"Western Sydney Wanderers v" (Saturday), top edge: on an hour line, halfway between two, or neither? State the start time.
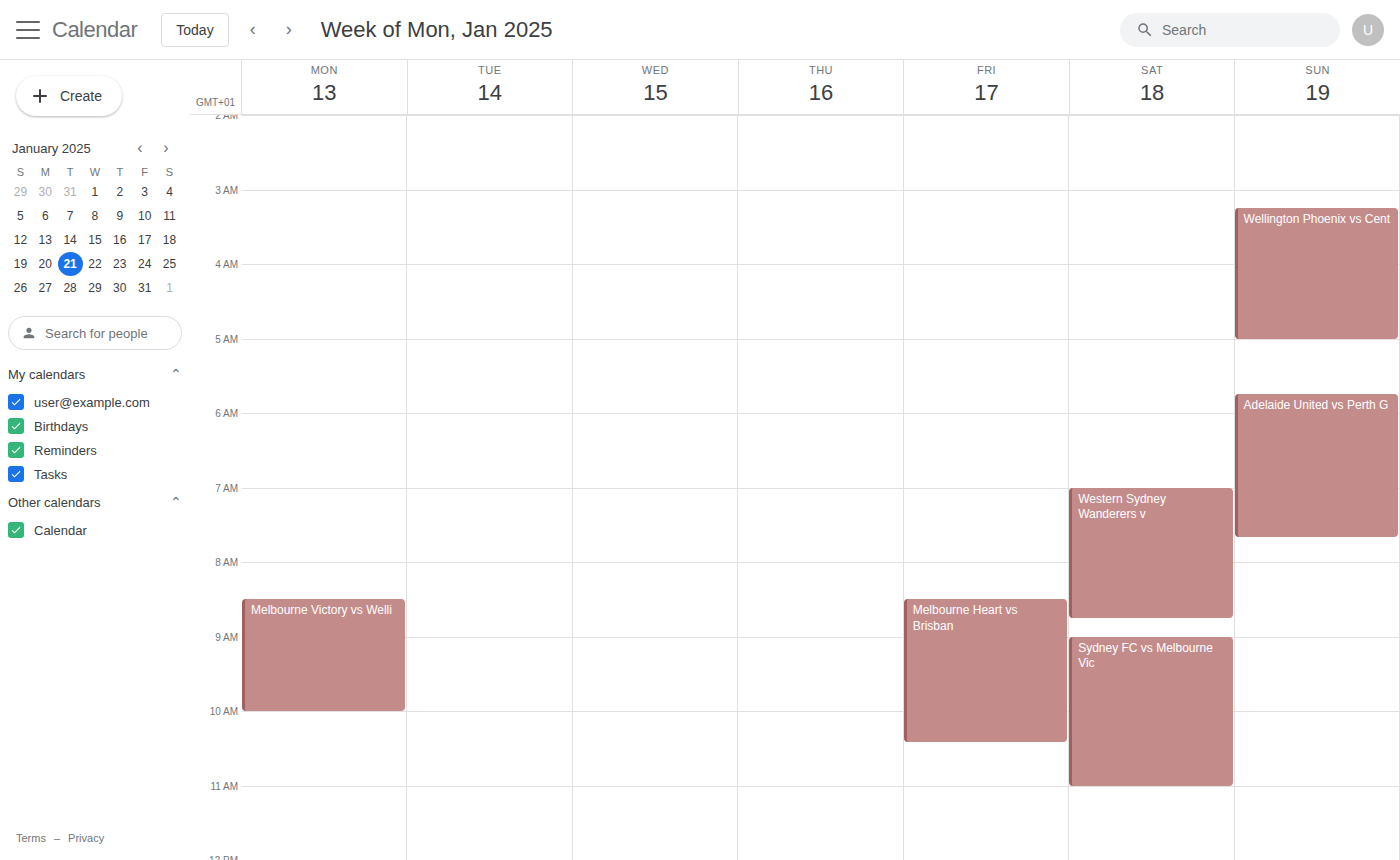
7:00 AM -- exactly on the 7 AM line.